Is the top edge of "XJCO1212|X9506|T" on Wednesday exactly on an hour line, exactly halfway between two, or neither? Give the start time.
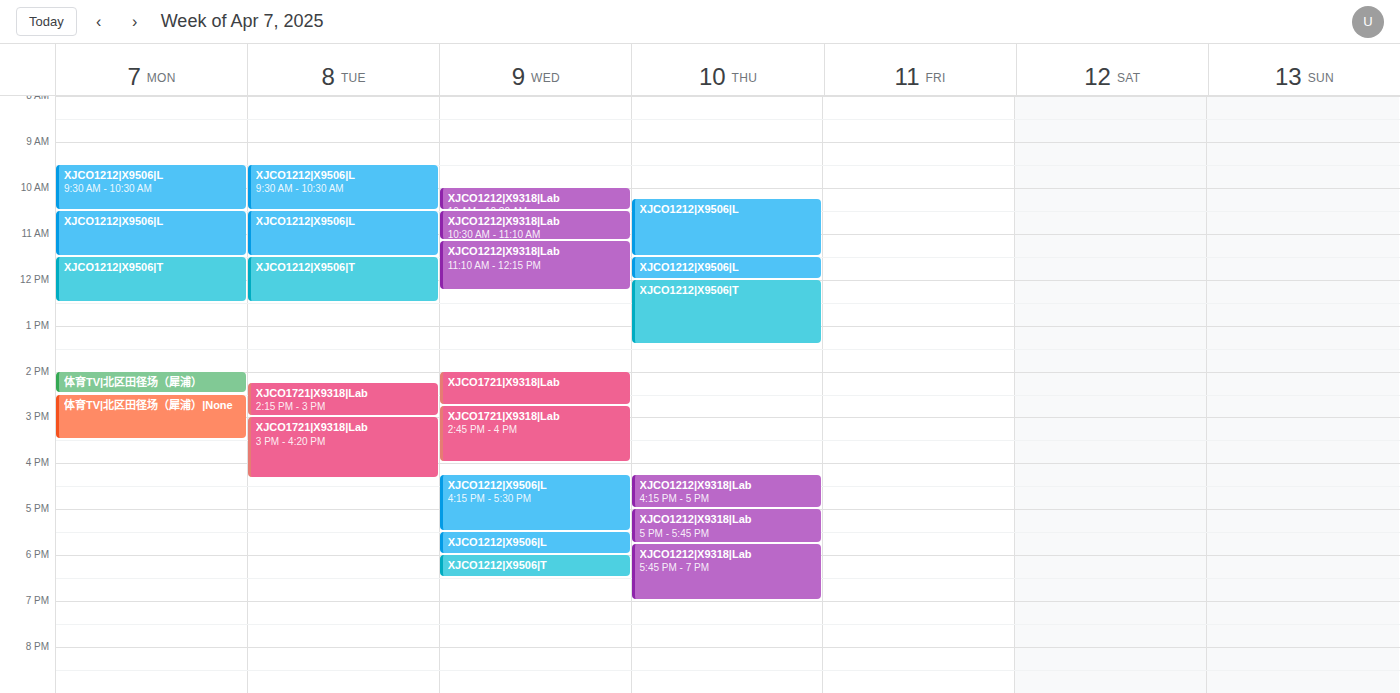
6:00 PM -- exactly on the 6 PM line.